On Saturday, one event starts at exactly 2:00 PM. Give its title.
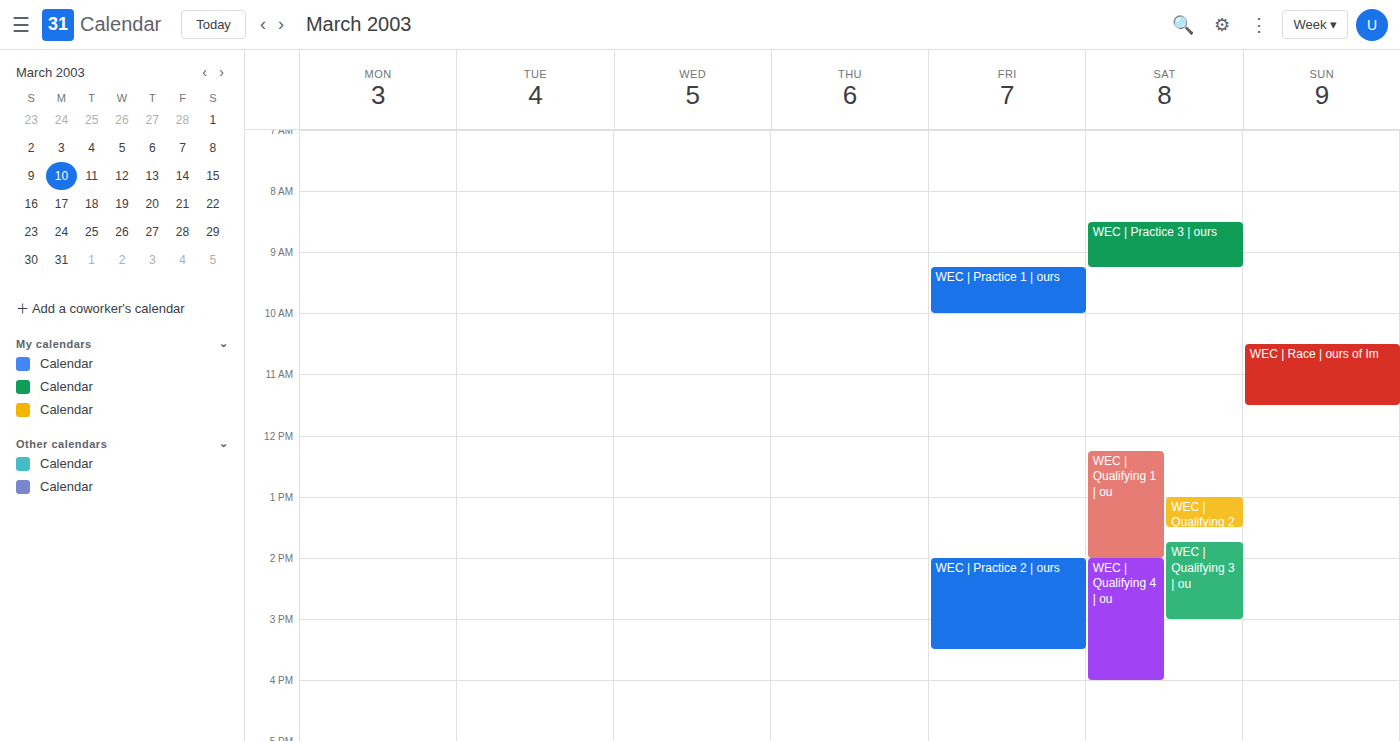
"WEC | Qualifying 4 | ou"